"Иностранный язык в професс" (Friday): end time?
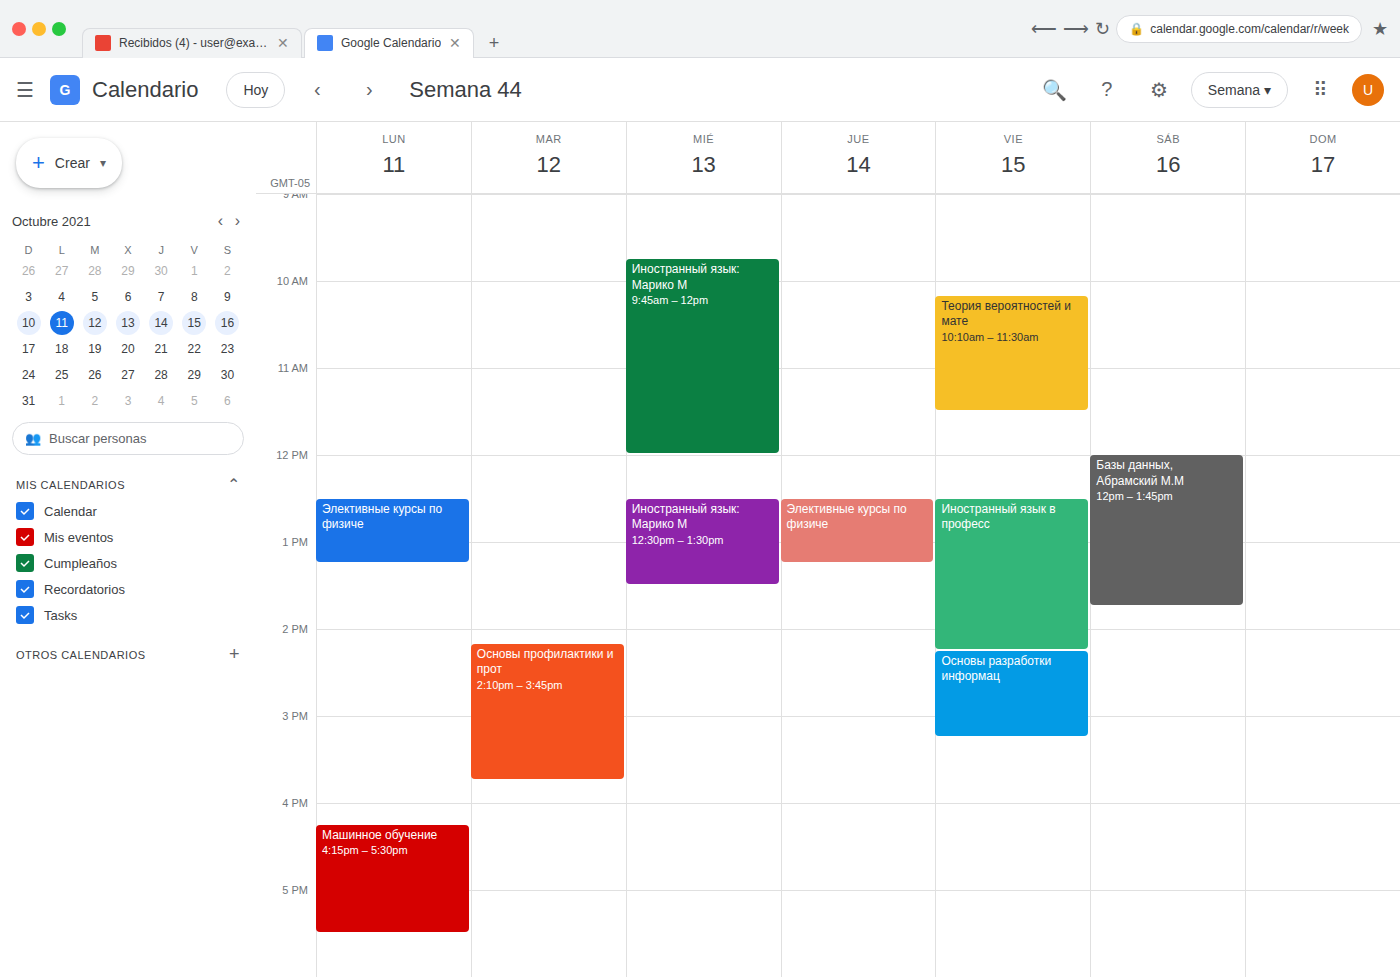
14:15